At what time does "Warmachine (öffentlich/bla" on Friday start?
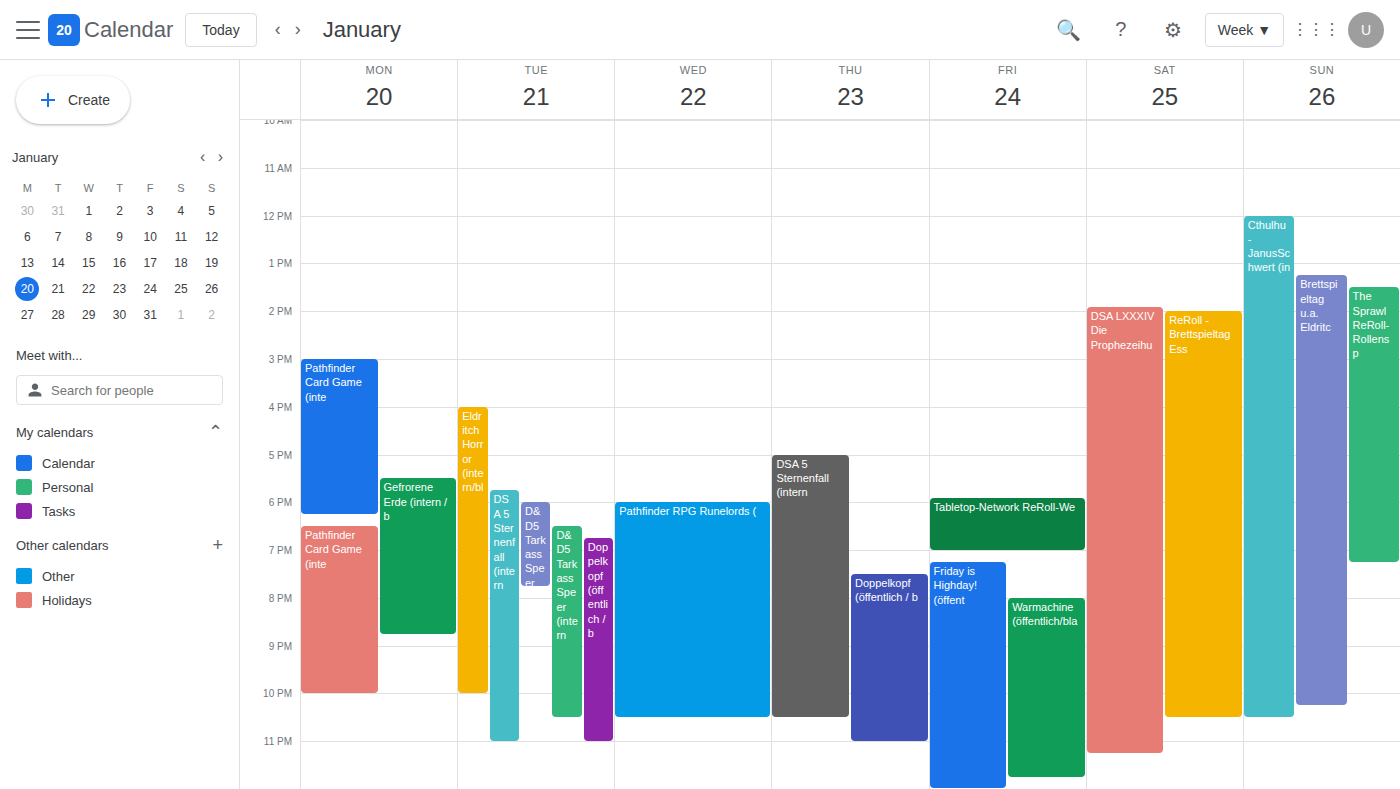
8:00 PM